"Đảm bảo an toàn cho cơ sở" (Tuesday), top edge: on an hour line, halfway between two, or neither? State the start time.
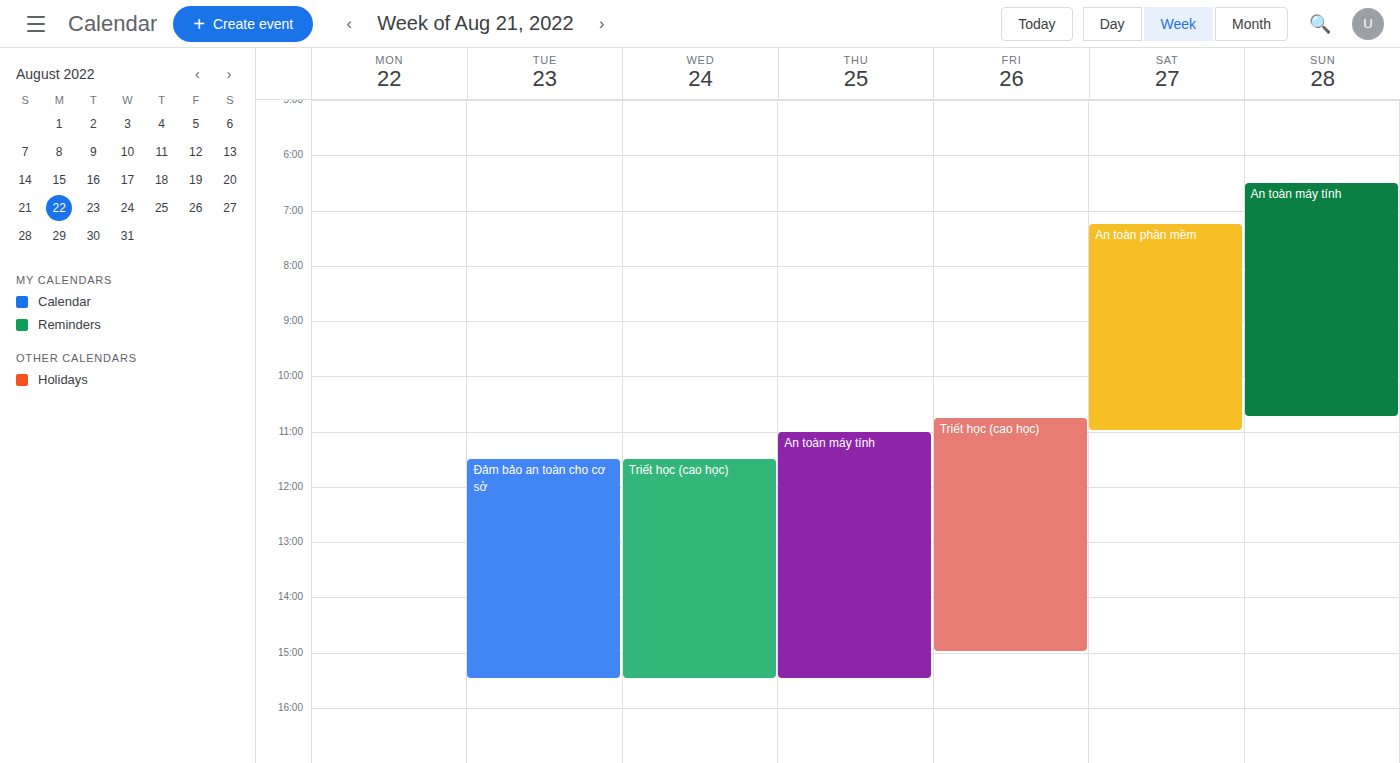
11:30 AM -- halfway between the 11 AM and 12 PM lines.